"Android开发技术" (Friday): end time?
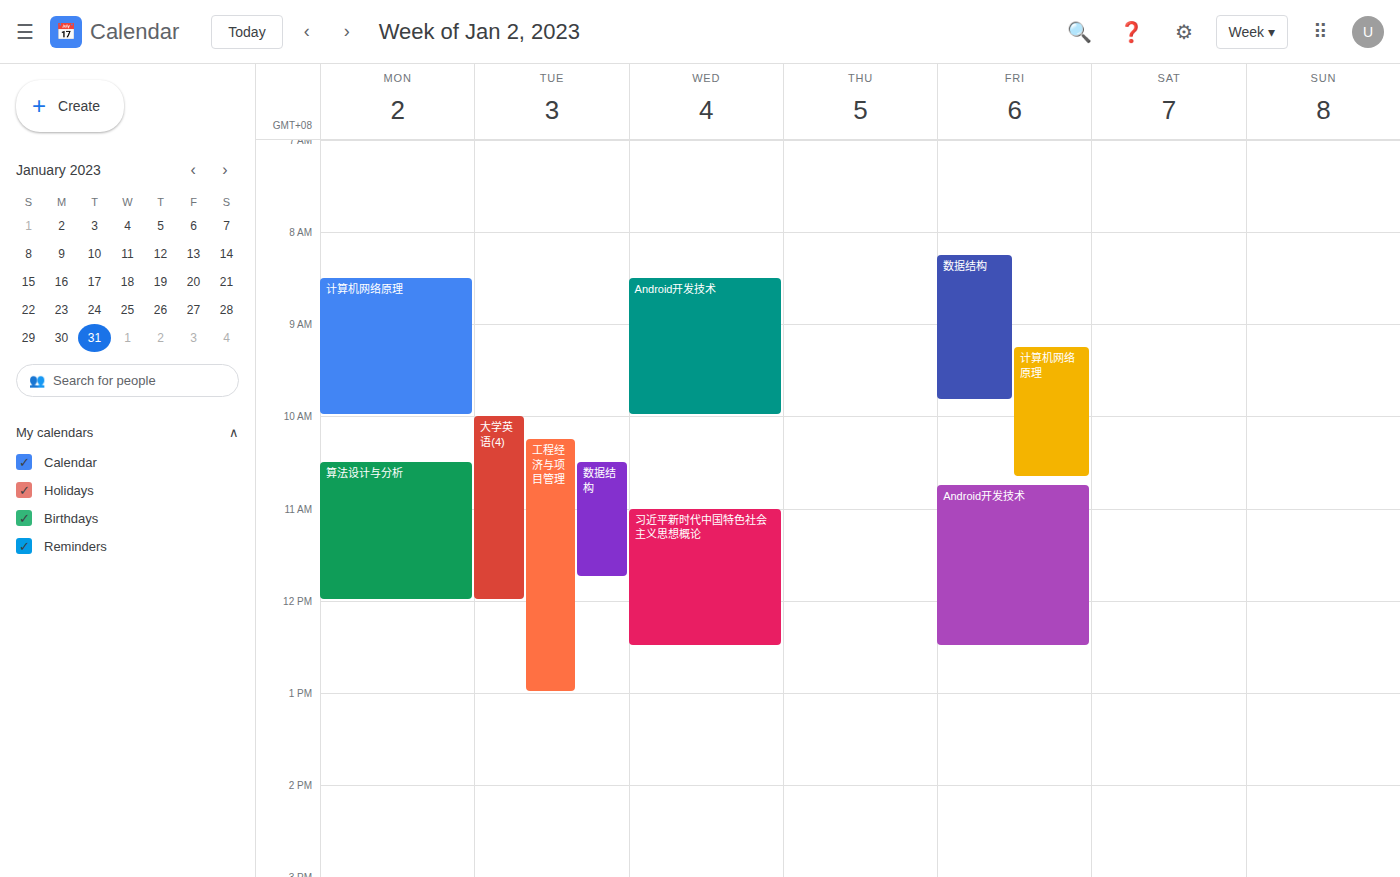
12:30 PM